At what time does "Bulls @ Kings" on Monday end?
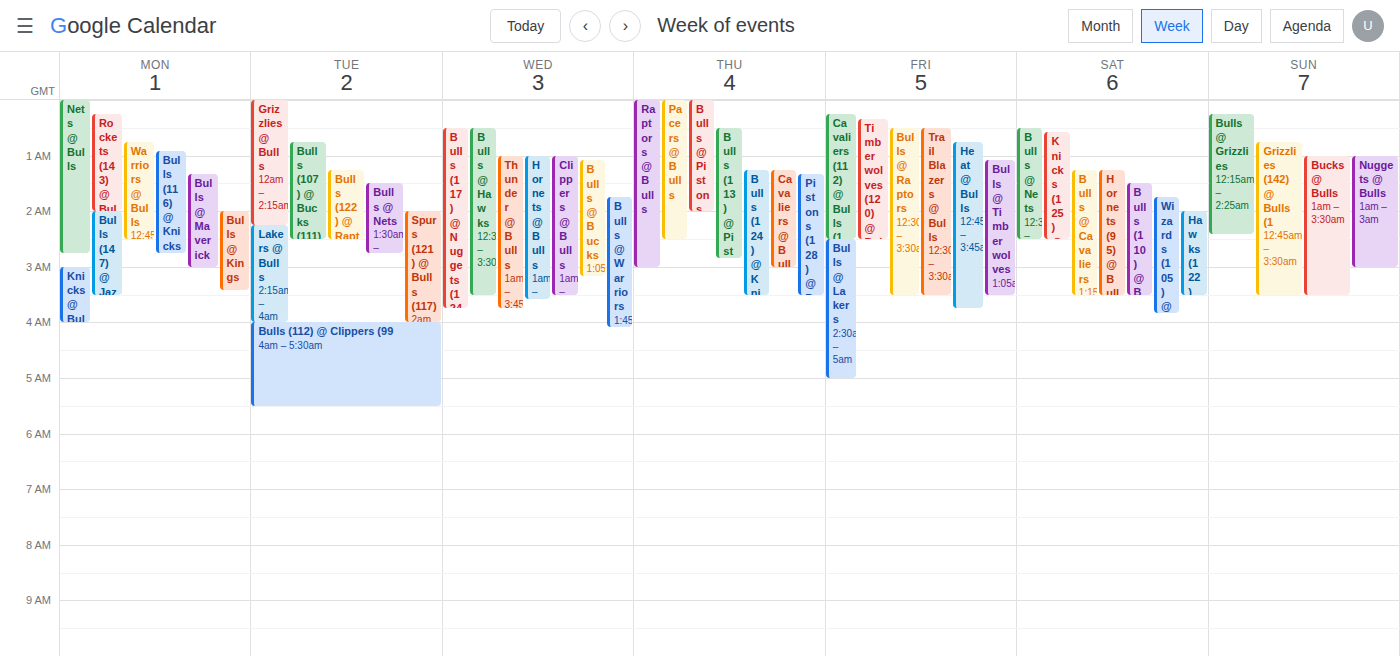
03:25